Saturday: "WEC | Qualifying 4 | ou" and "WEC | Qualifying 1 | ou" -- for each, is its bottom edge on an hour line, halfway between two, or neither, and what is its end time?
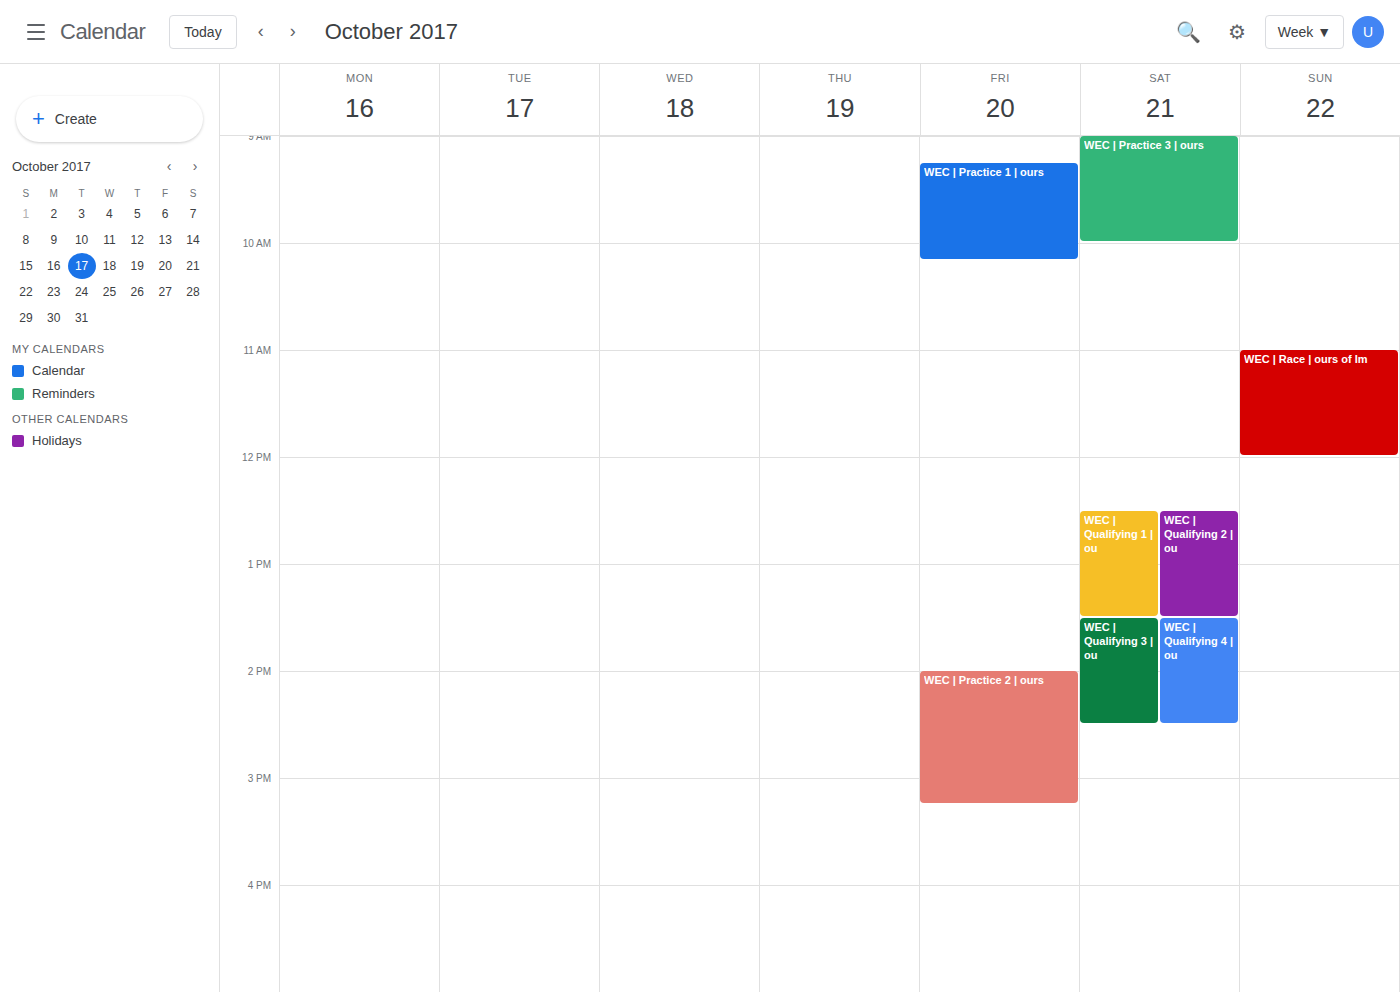
"WEC | Qualifying 4 | ou": 14:30, halfway between the 14:00 and 15:00 lines. "WEC | Qualifying 1 | ou": 13:30, halfway between the 13:00 and 14:00 lines.